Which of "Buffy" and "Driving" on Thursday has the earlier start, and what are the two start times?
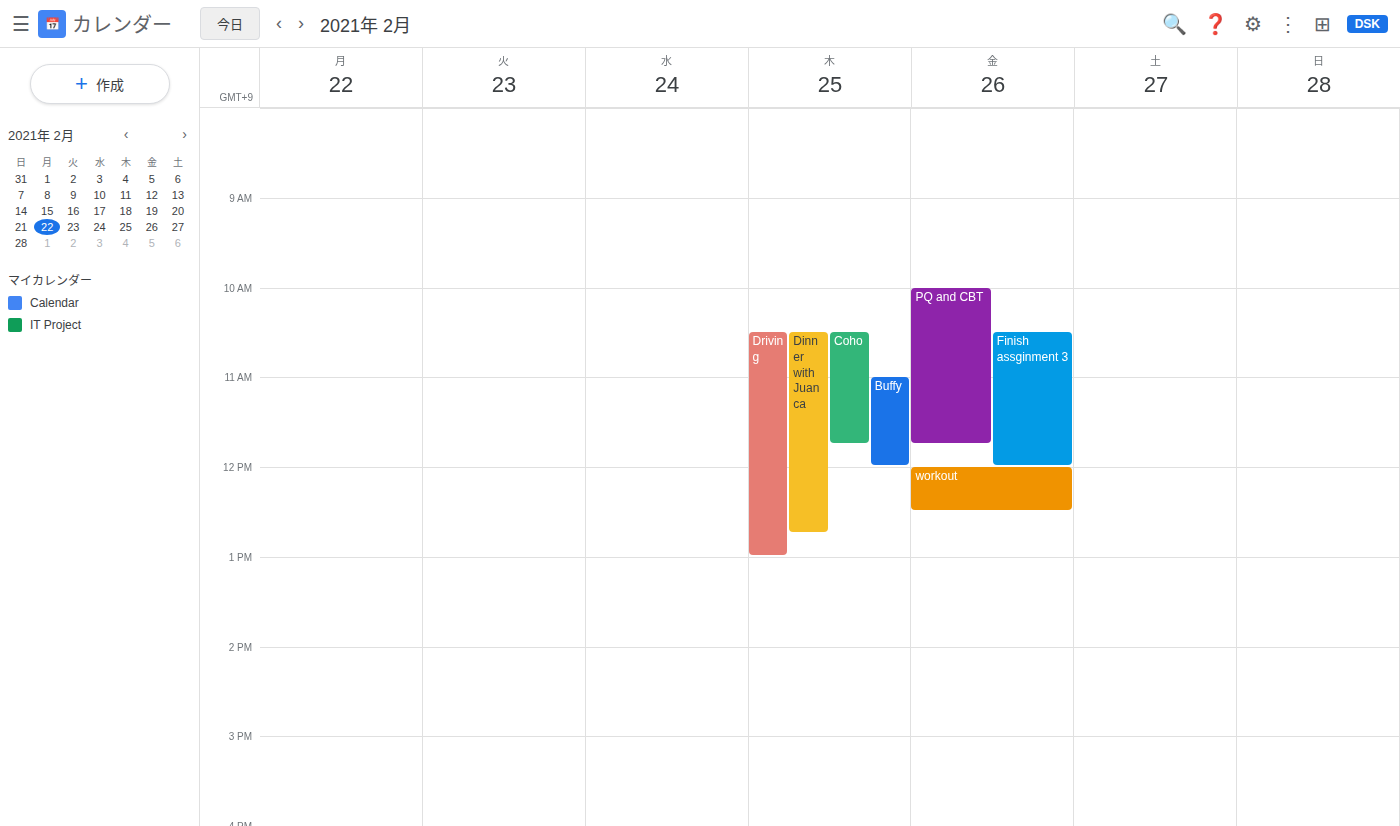
"Driving" 10:30 AM; "Buffy" 11:00 AM.